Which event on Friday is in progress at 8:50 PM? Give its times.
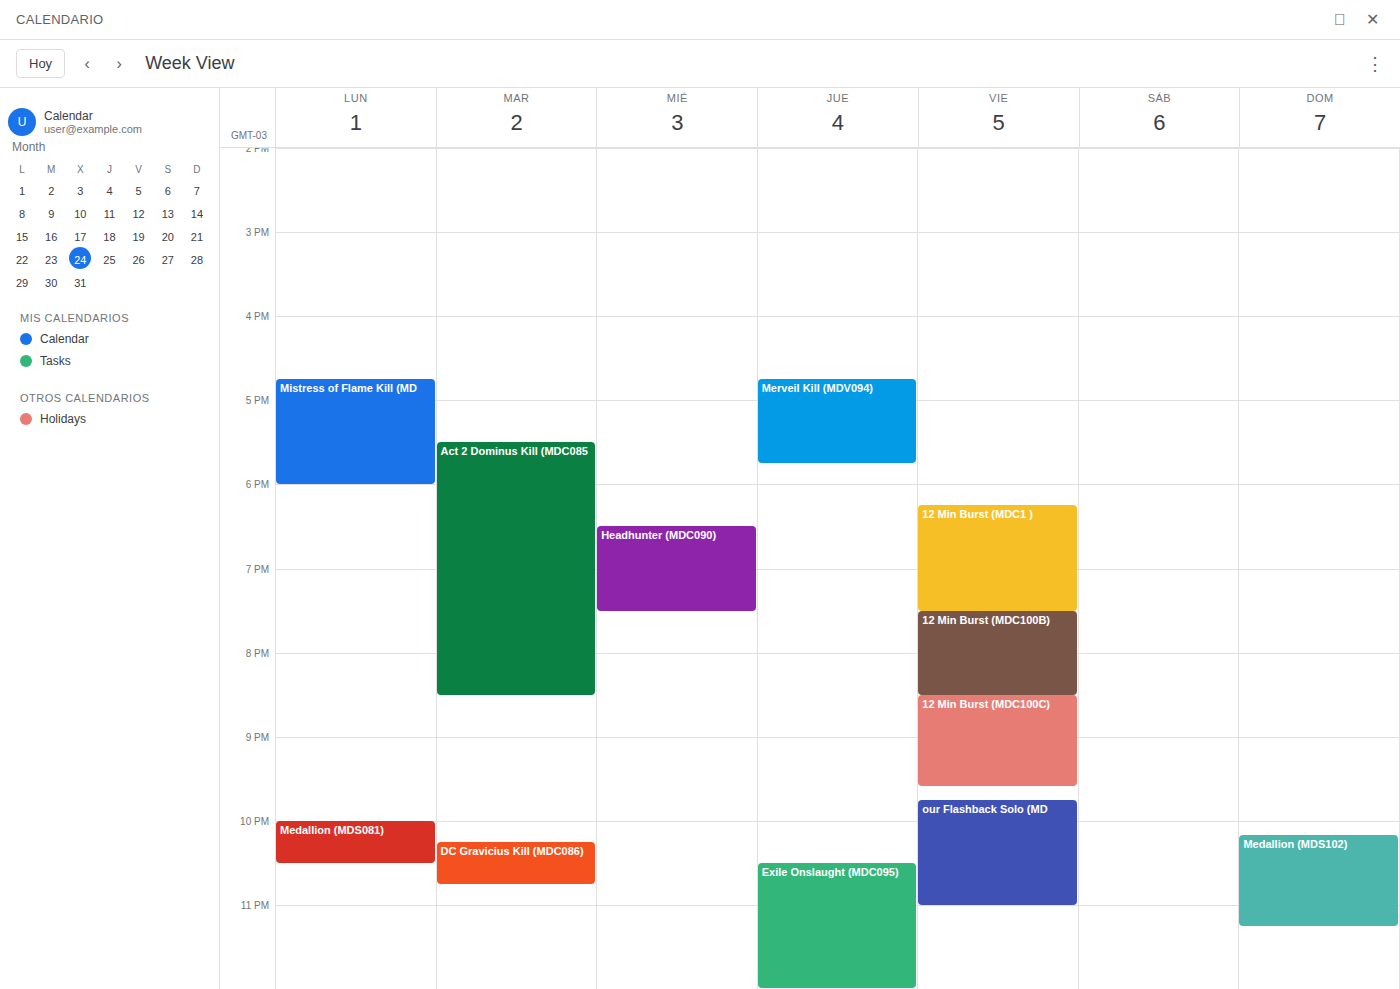
"12 Min Burst (MDC100C)", 8:30 PM to 9:35 PM